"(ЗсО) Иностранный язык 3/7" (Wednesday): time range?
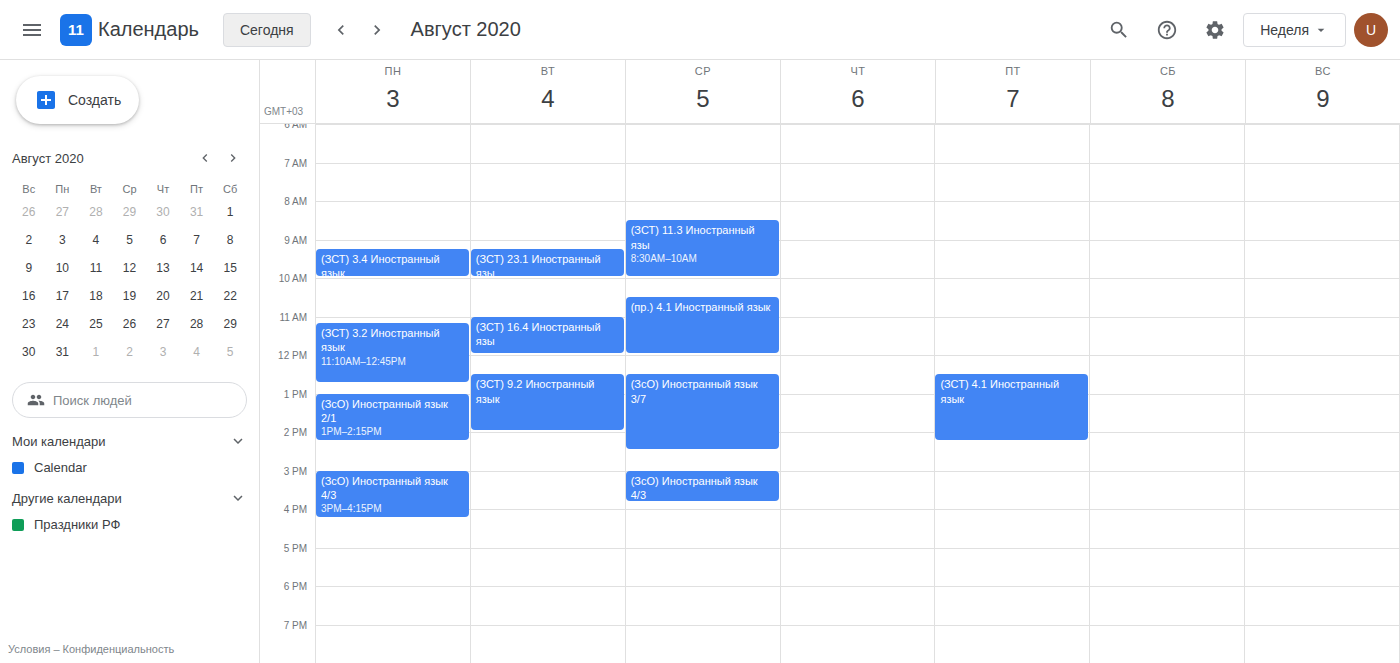
12:30 PM to 2:30 PM